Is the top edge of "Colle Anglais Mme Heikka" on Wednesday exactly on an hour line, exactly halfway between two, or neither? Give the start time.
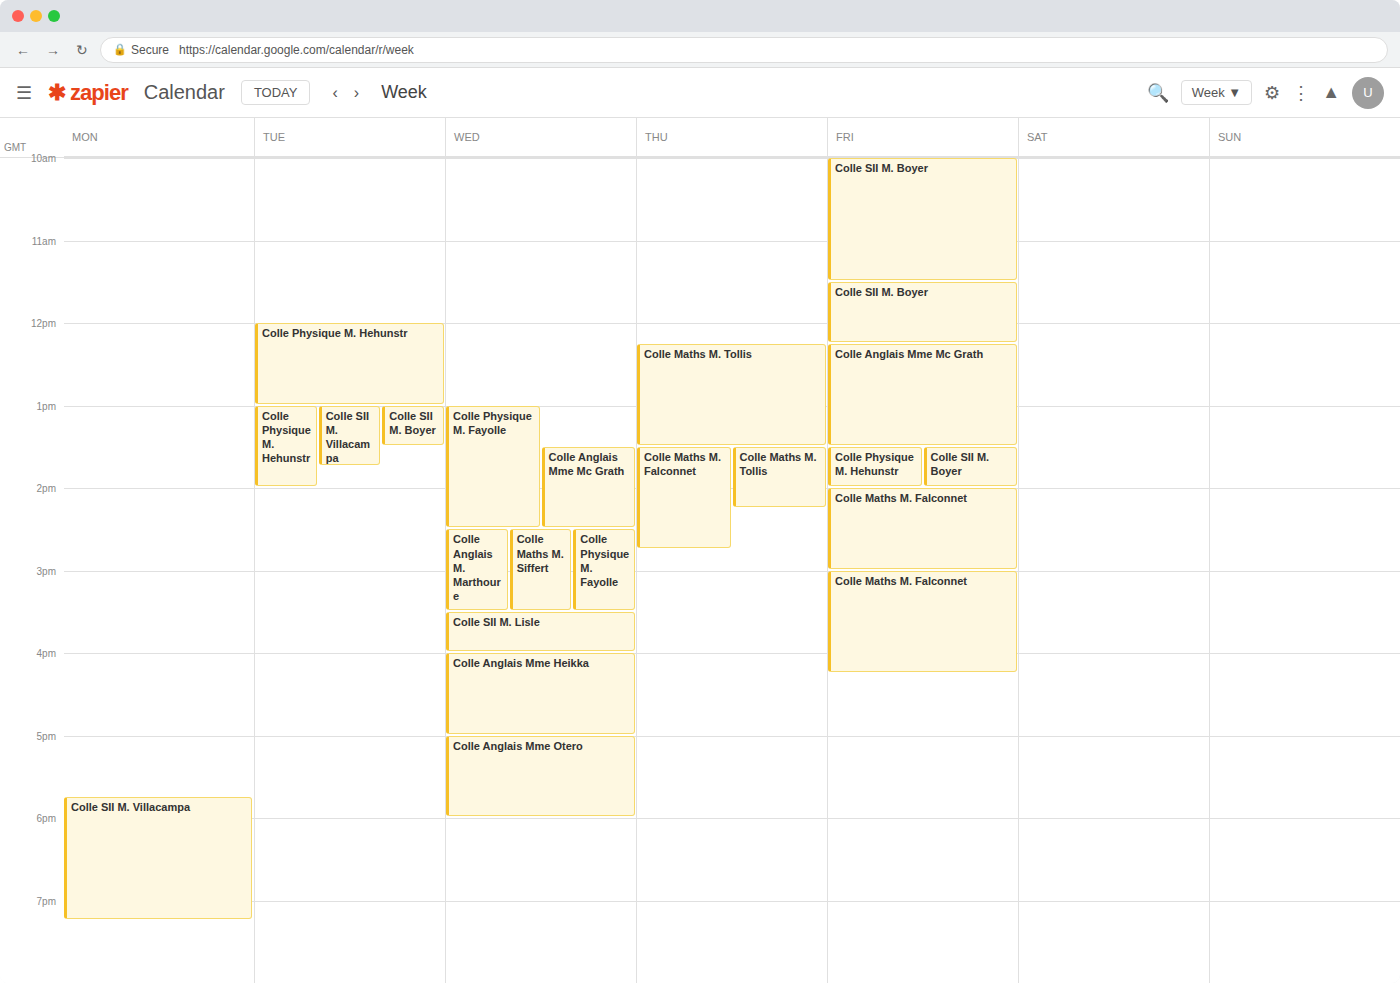
4:00 PM -- exactly on the 4 PM line.